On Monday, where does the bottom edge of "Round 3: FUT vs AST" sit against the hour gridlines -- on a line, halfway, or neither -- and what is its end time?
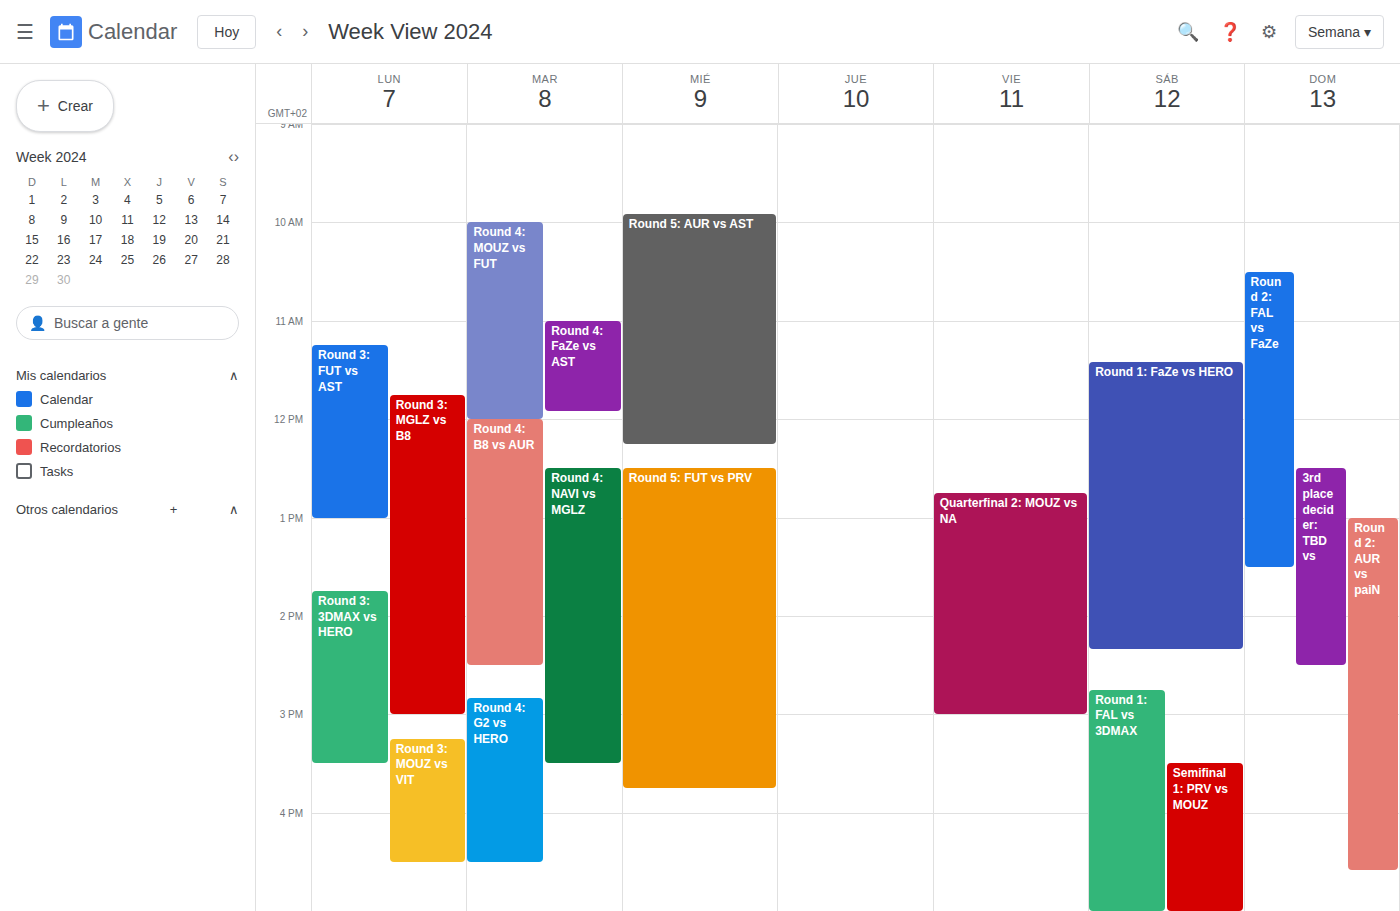
1:00 PM -- exactly on the 1 PM line.